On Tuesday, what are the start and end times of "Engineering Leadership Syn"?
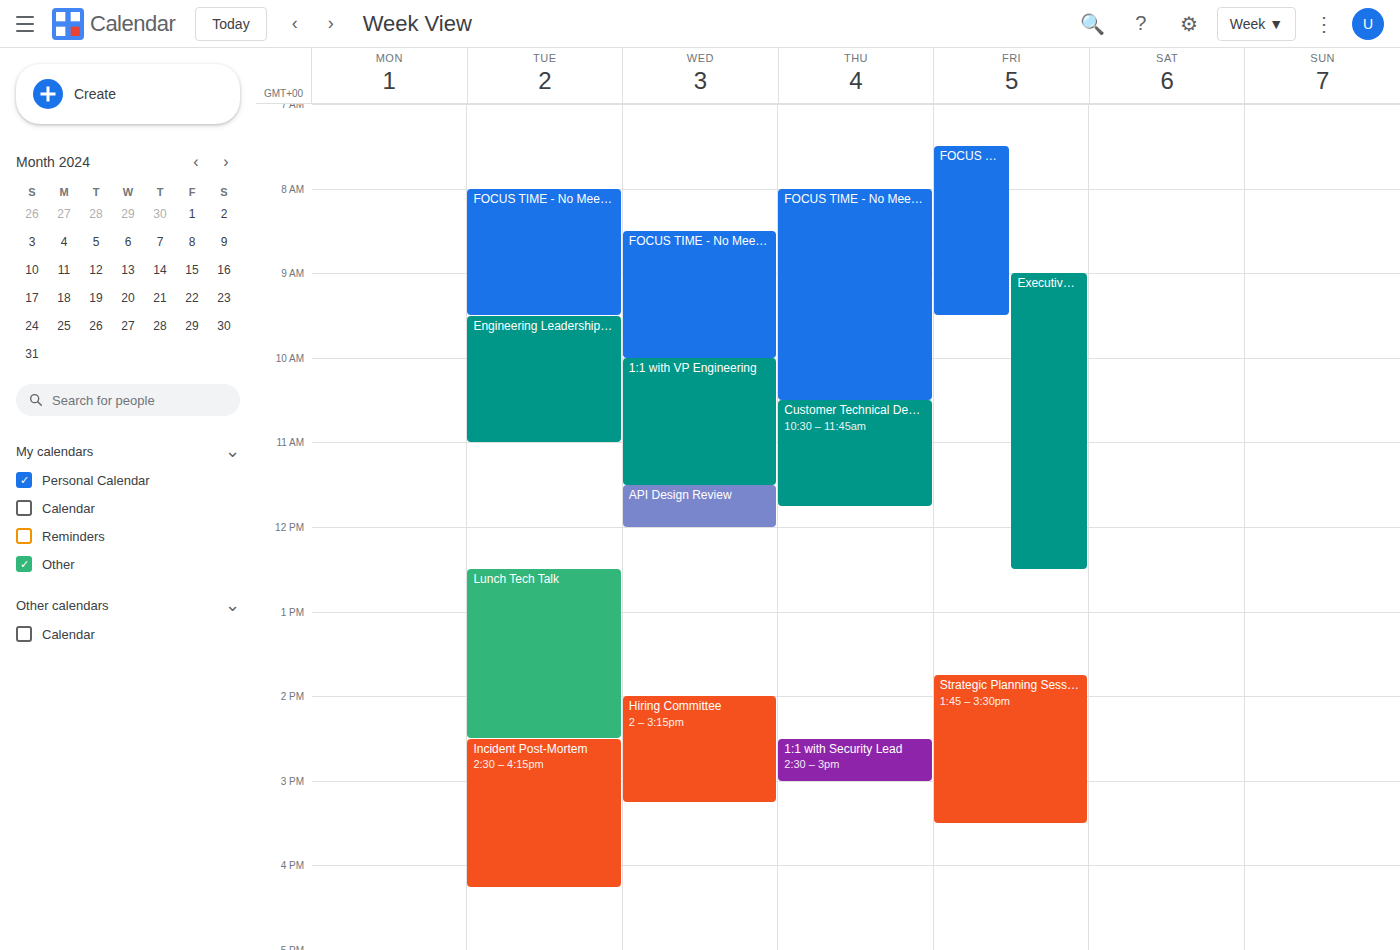
9:30 AM to 11:00 AM